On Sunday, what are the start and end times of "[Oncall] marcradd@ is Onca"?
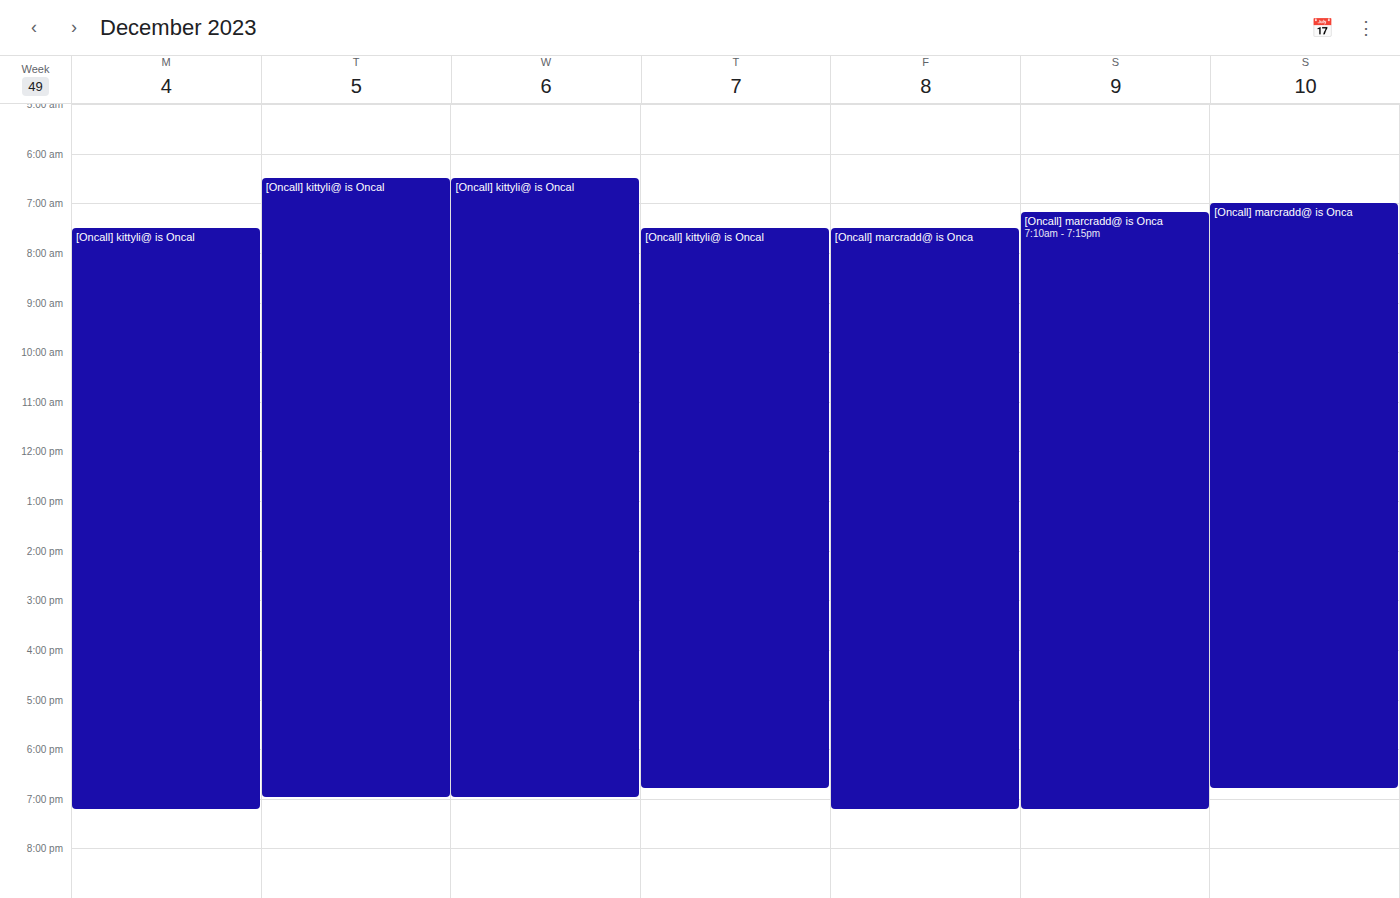
7:00 AM to 6:50 PM